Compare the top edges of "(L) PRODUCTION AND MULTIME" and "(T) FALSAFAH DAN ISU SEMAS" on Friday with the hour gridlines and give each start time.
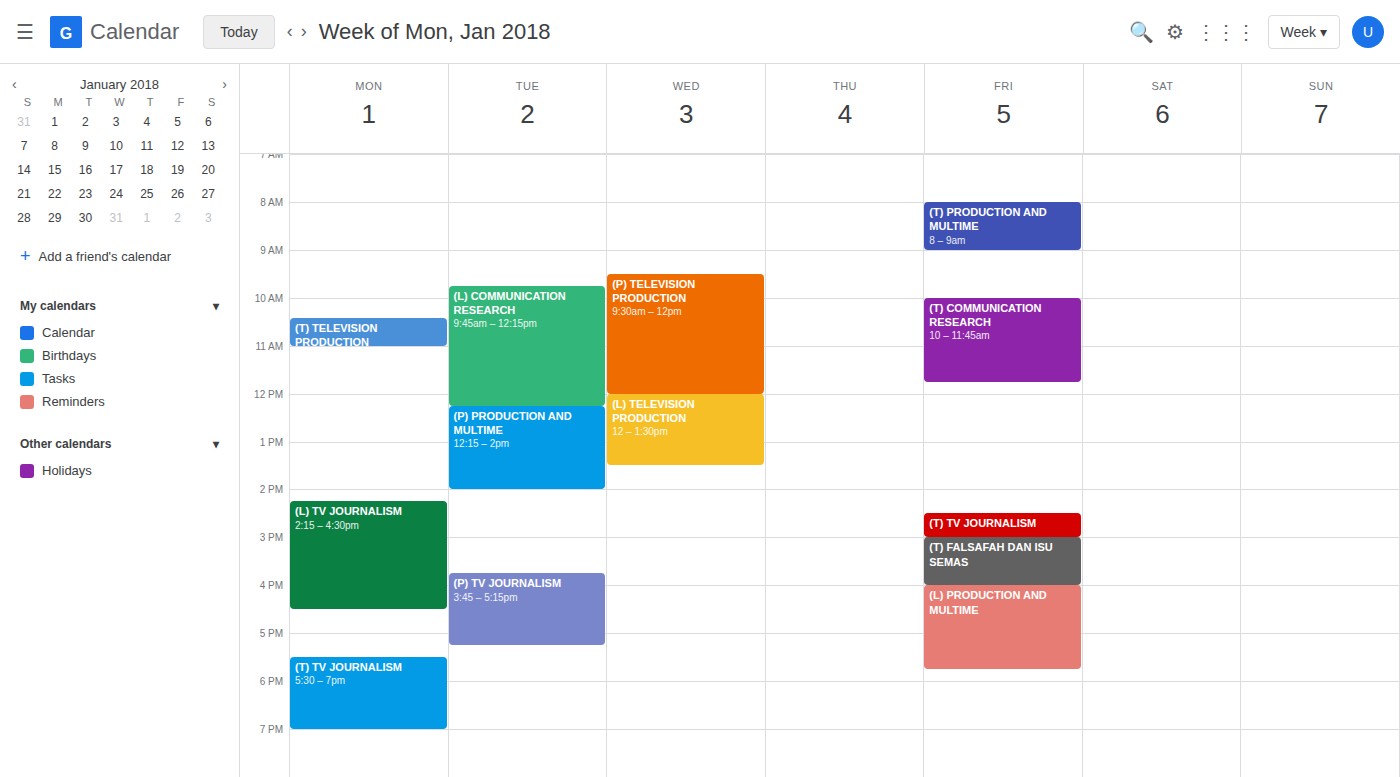
"(L) PRODUCTION AND MULTIME": 16:00, exactly on the 16:00 line. "(T) FALSAFAH DAN ISU SEMAS": 15:00, exactly on the 15:00 line.